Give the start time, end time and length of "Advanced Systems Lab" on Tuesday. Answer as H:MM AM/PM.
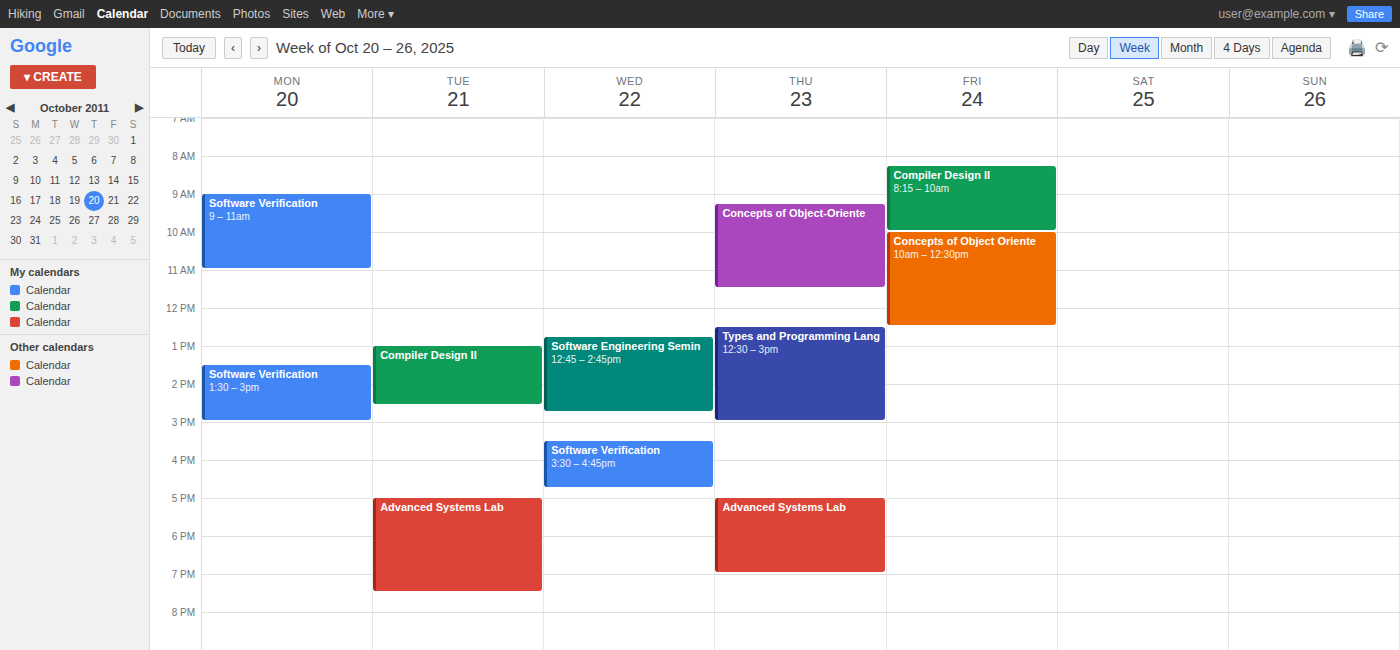
5:00 PM to 7:30 PM, 2 hours 30 minutes